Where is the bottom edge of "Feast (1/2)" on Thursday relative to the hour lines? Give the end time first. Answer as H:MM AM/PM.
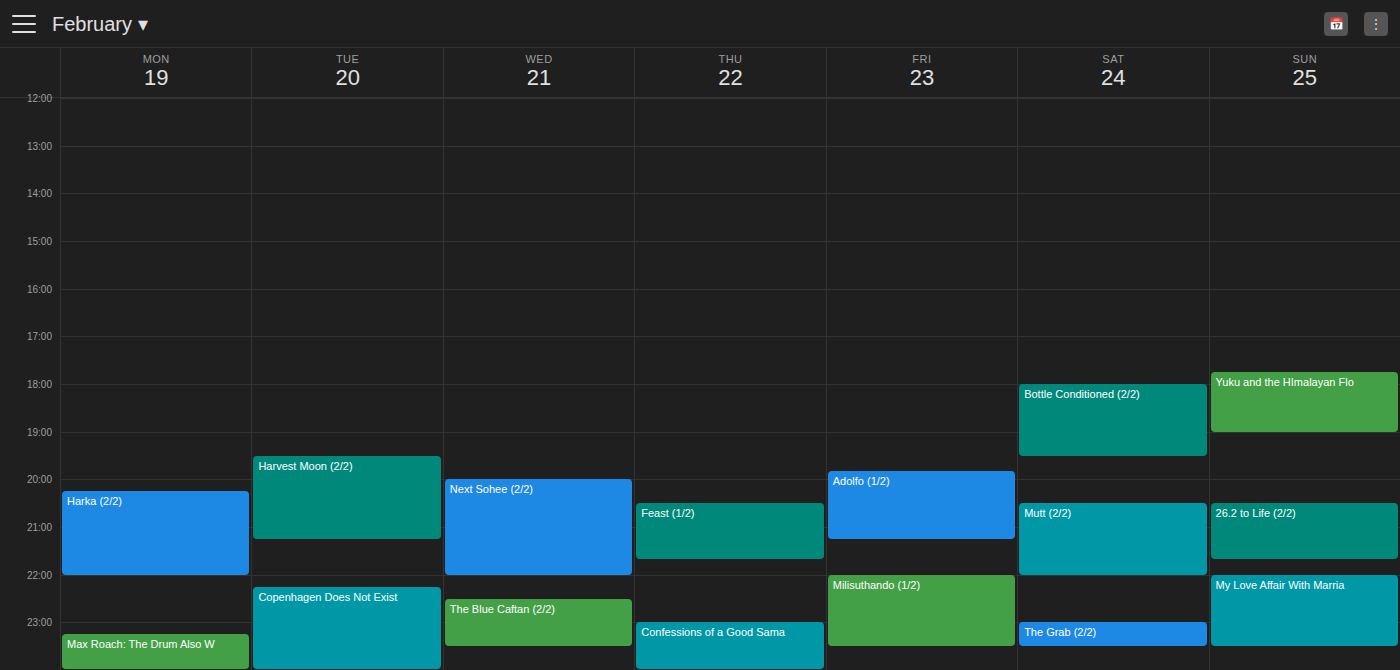
9:40 PM -- neither: 40 minutes below the 9 PM line and 20 minutes above the 10 PM line.